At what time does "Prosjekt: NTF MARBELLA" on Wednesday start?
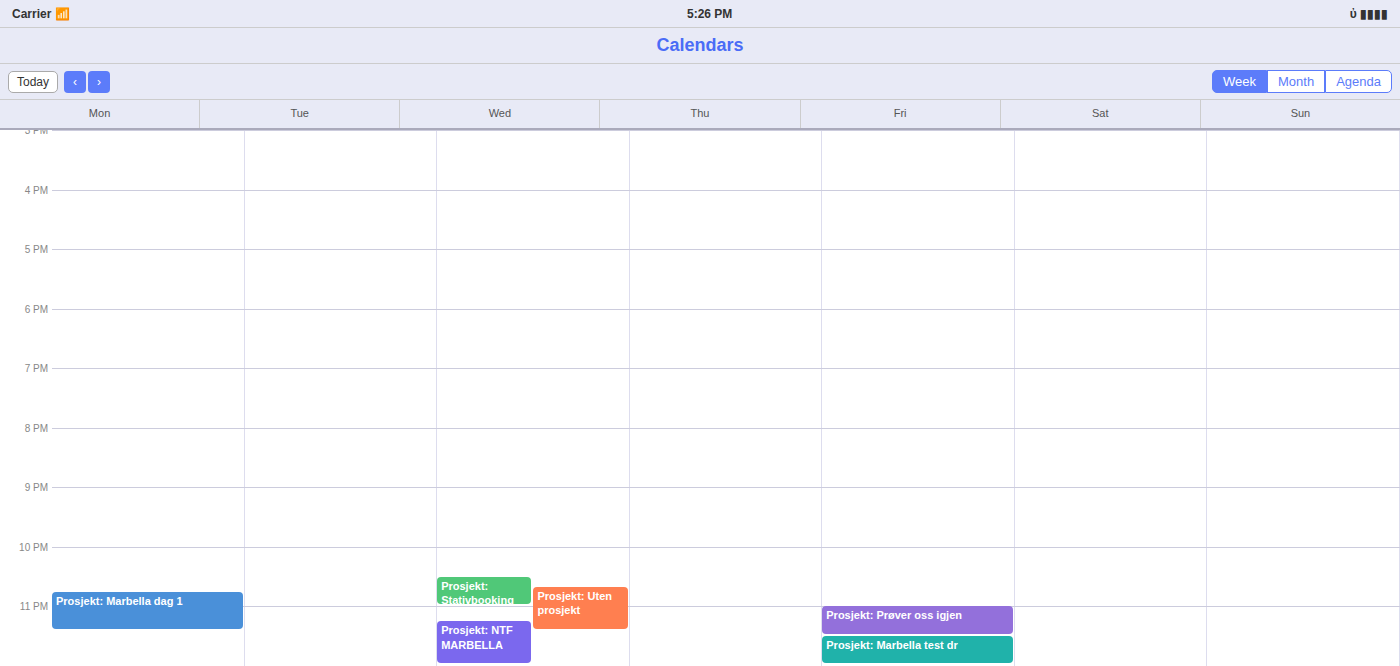
23:15